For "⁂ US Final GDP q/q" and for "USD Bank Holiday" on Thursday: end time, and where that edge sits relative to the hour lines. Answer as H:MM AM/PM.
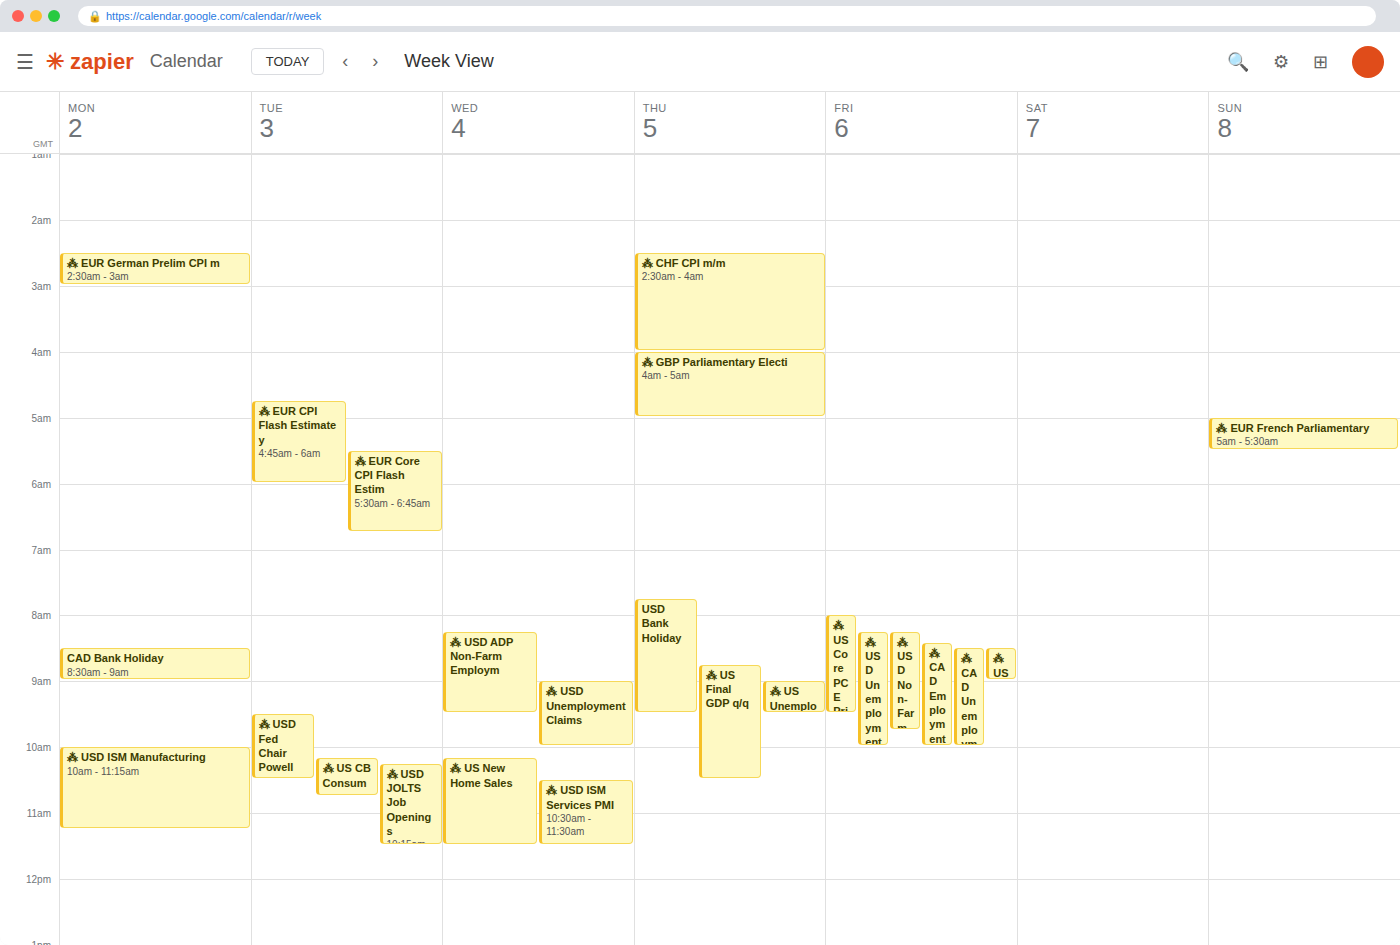
"⁂ US Final GDP q/q": 10:30 AM, halfway between the 10 AM and 11 AM lines. "USD Bank Holiday": 9:30 AM, halfway between the 9 AM and 10 AM lines.